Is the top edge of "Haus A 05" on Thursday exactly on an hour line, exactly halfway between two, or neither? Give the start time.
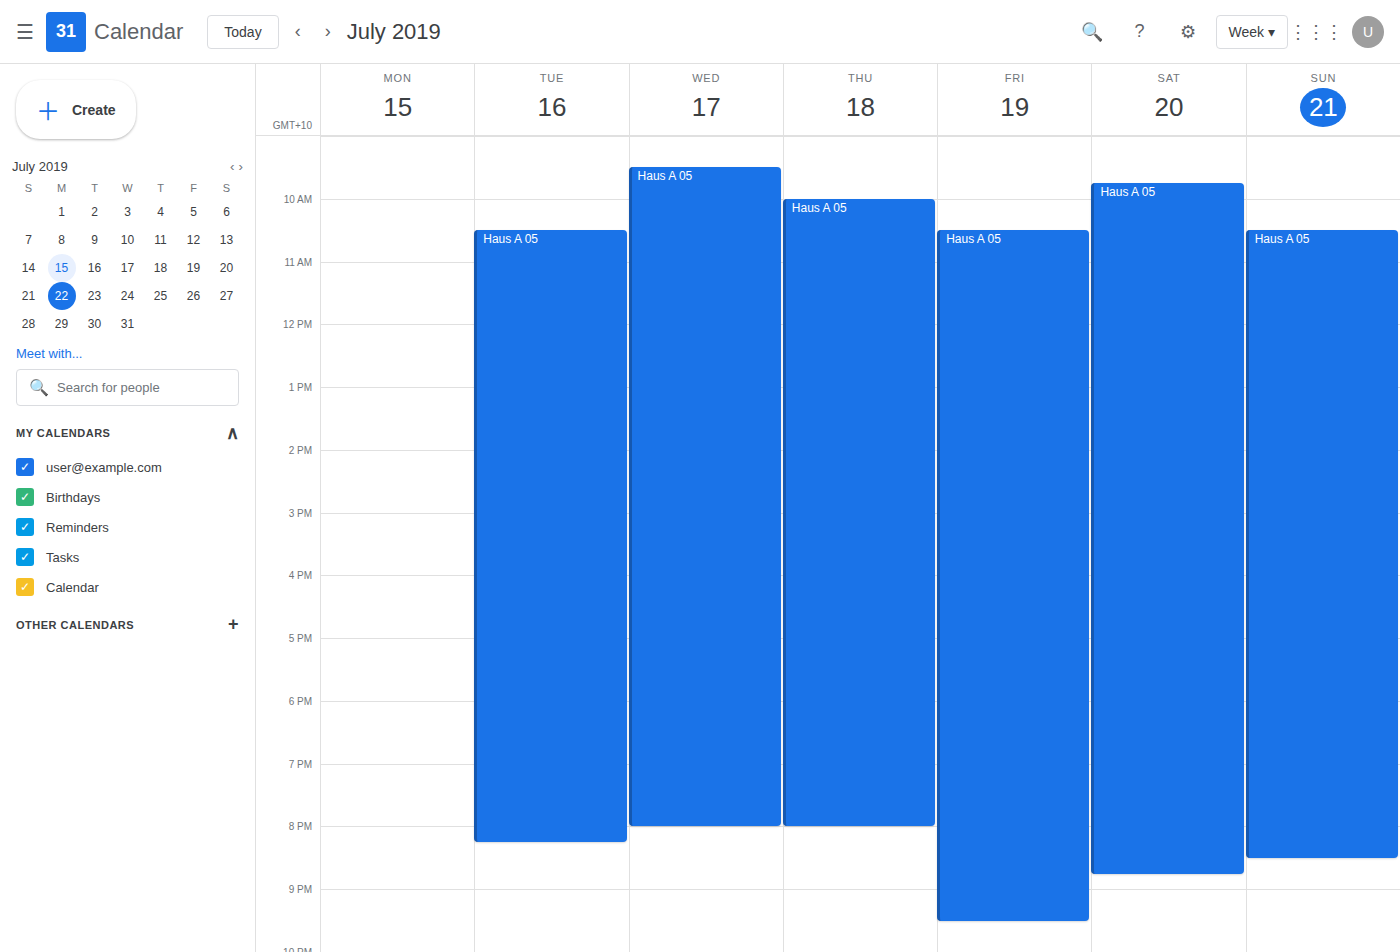
10:00 AM -- exactly on the 10 AM line.